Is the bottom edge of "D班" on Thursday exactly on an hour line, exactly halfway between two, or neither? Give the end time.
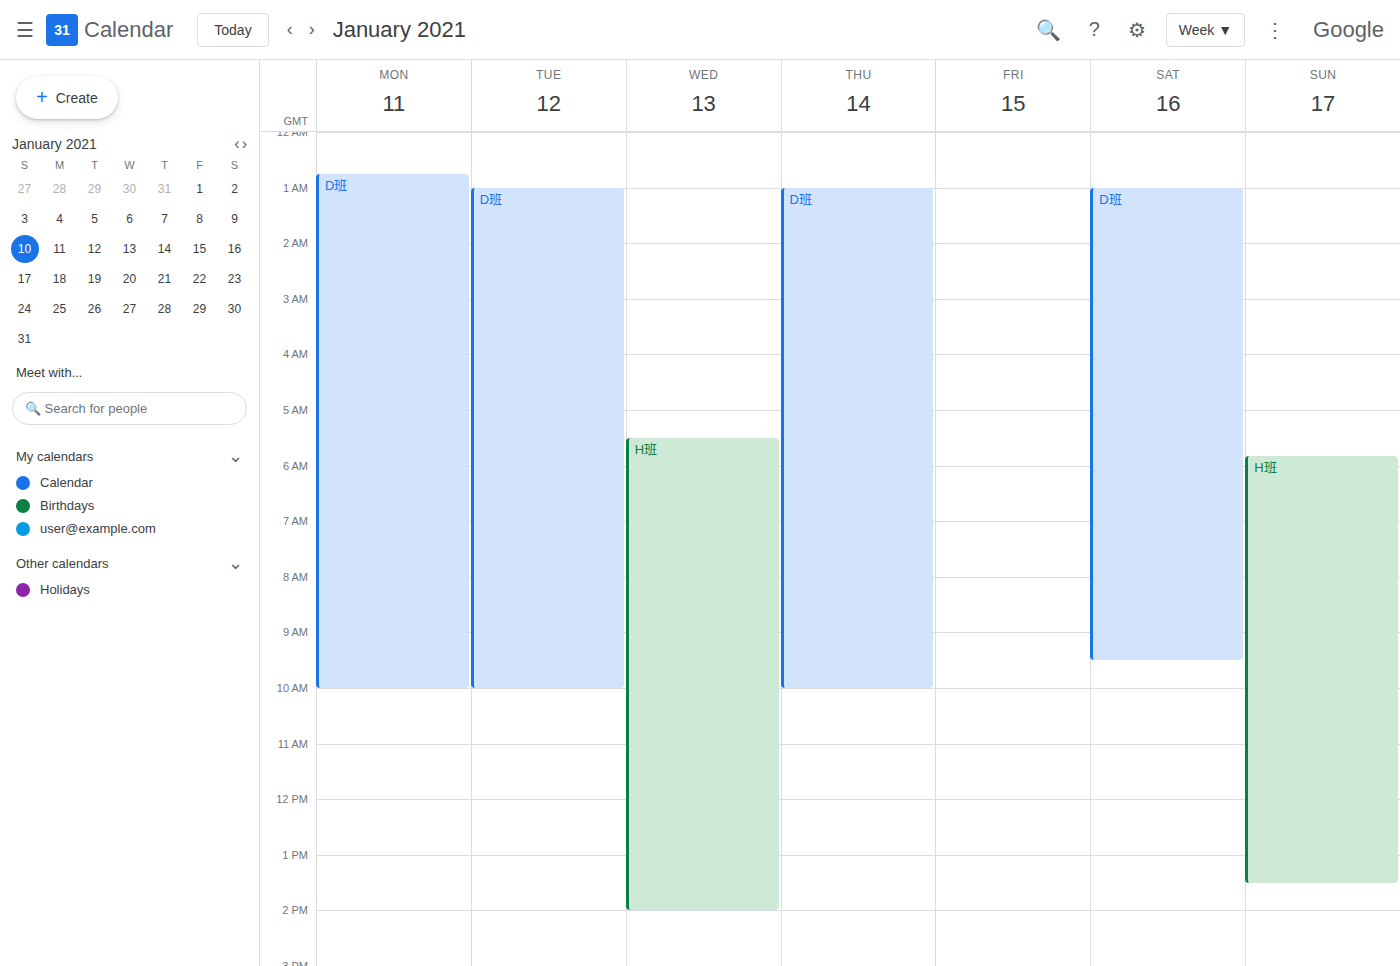
10:00 AM -- exactly on the 10 AM line.